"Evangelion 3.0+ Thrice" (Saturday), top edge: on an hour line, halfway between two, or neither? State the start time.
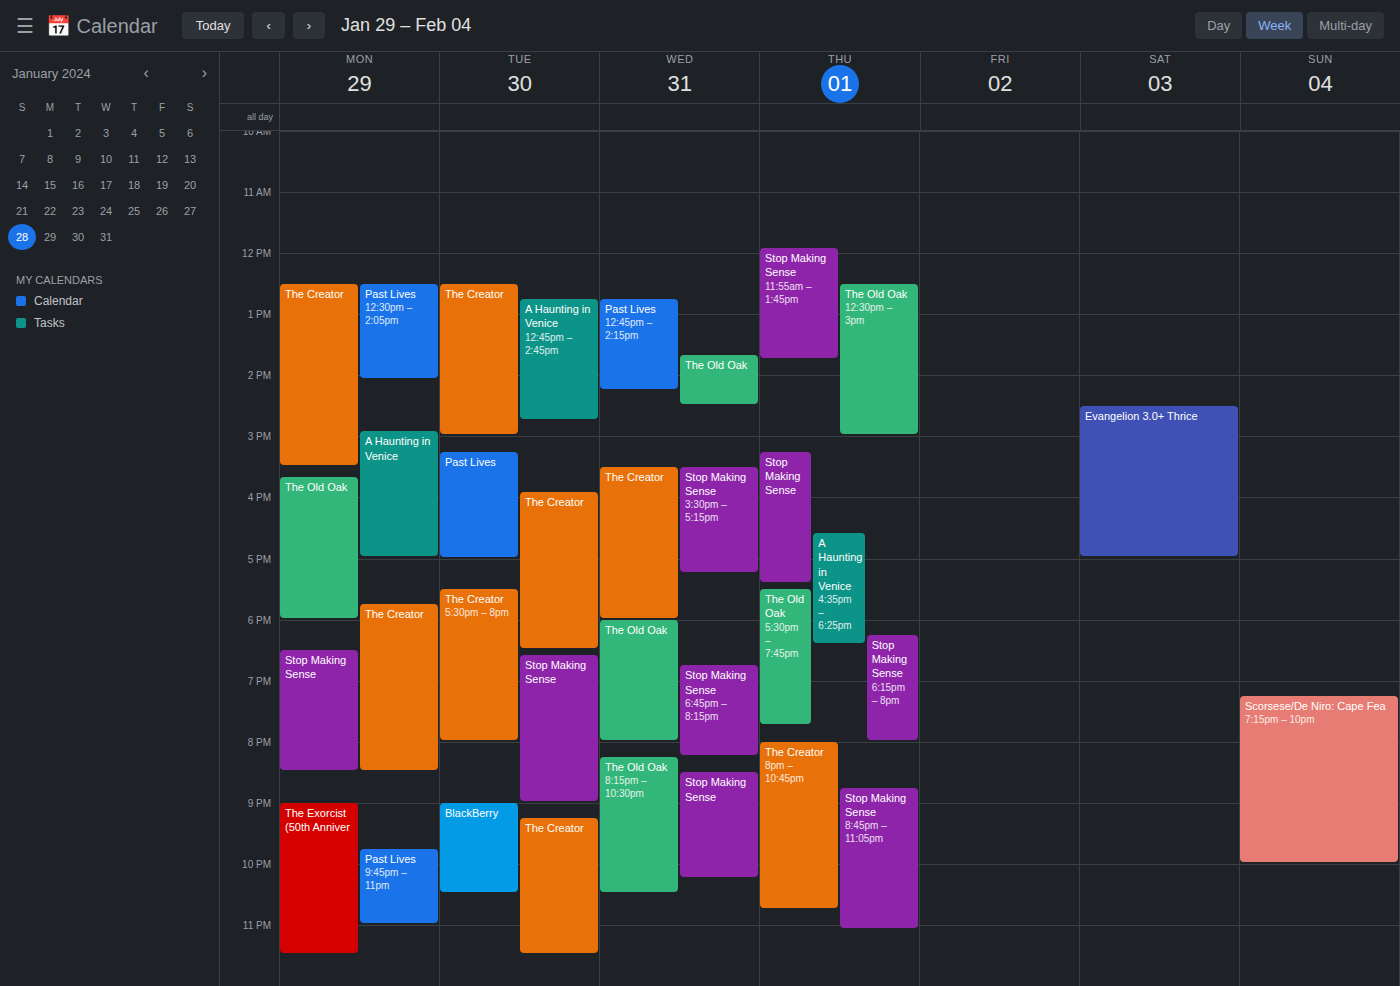
2:30 PM -- halfway between the 2 PM and 3 PM lines.